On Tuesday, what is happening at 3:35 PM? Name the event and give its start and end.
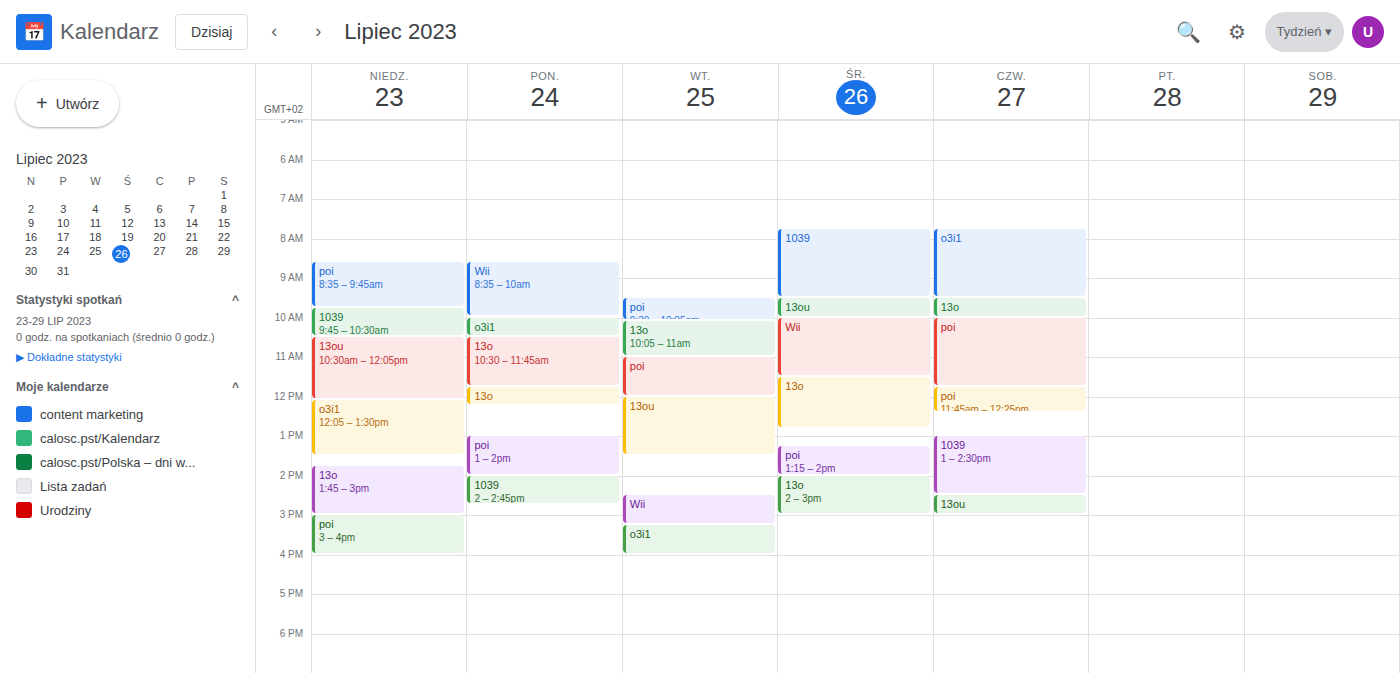
"o3i1", 3:15 PM to 4:00 PM